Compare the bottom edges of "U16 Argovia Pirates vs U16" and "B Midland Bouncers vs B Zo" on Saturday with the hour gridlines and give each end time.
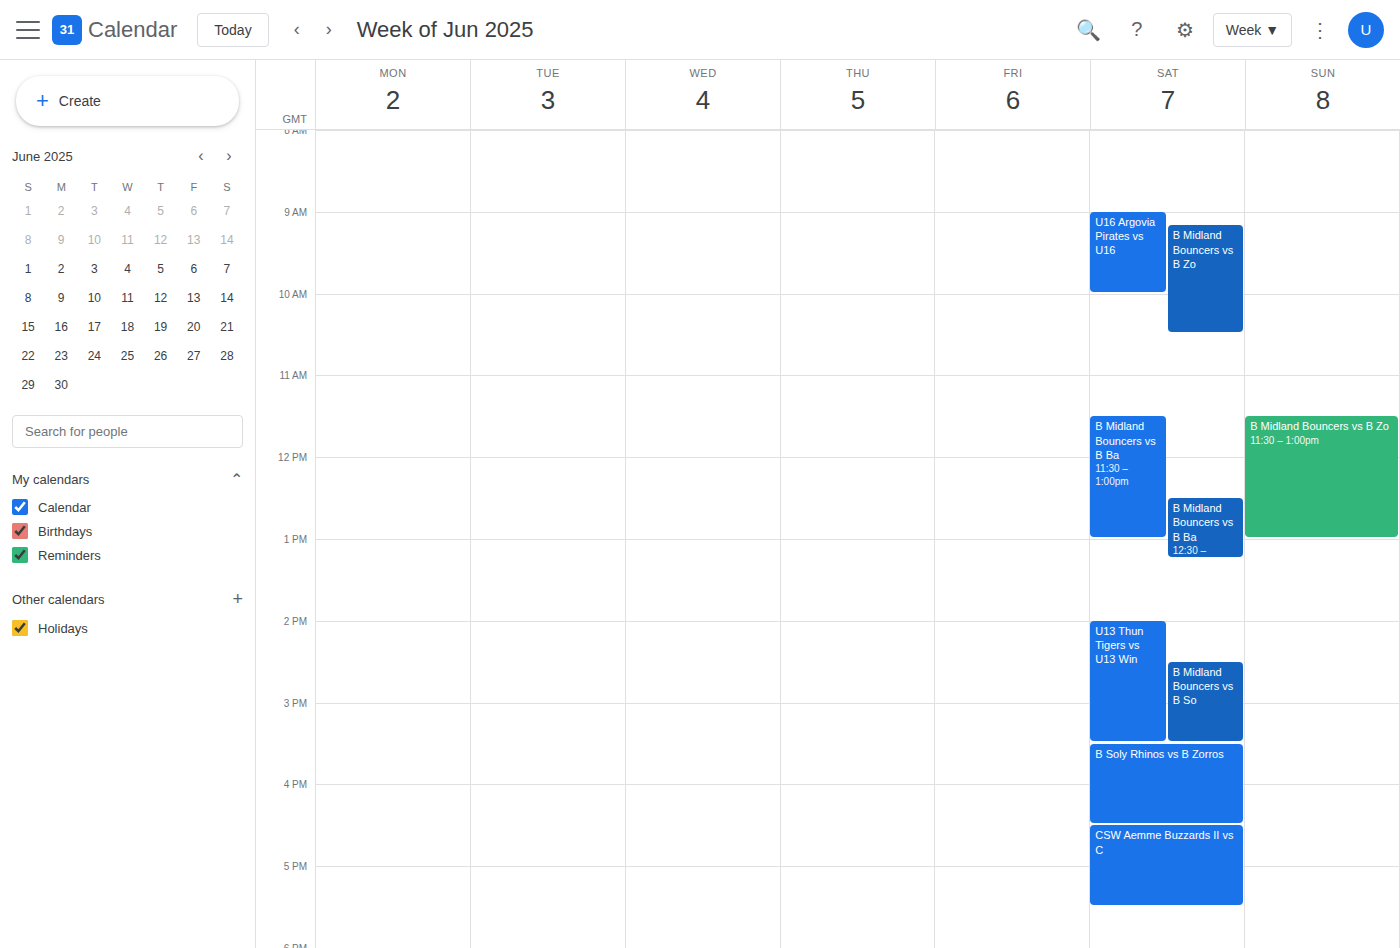
"U16 Argovia Pirates vs U16": 10:00, exactly on the 10:00 line. "B Midland Bouncers vs B Zo": 10:30, halfway between the 10:00 and 11:00 lines.